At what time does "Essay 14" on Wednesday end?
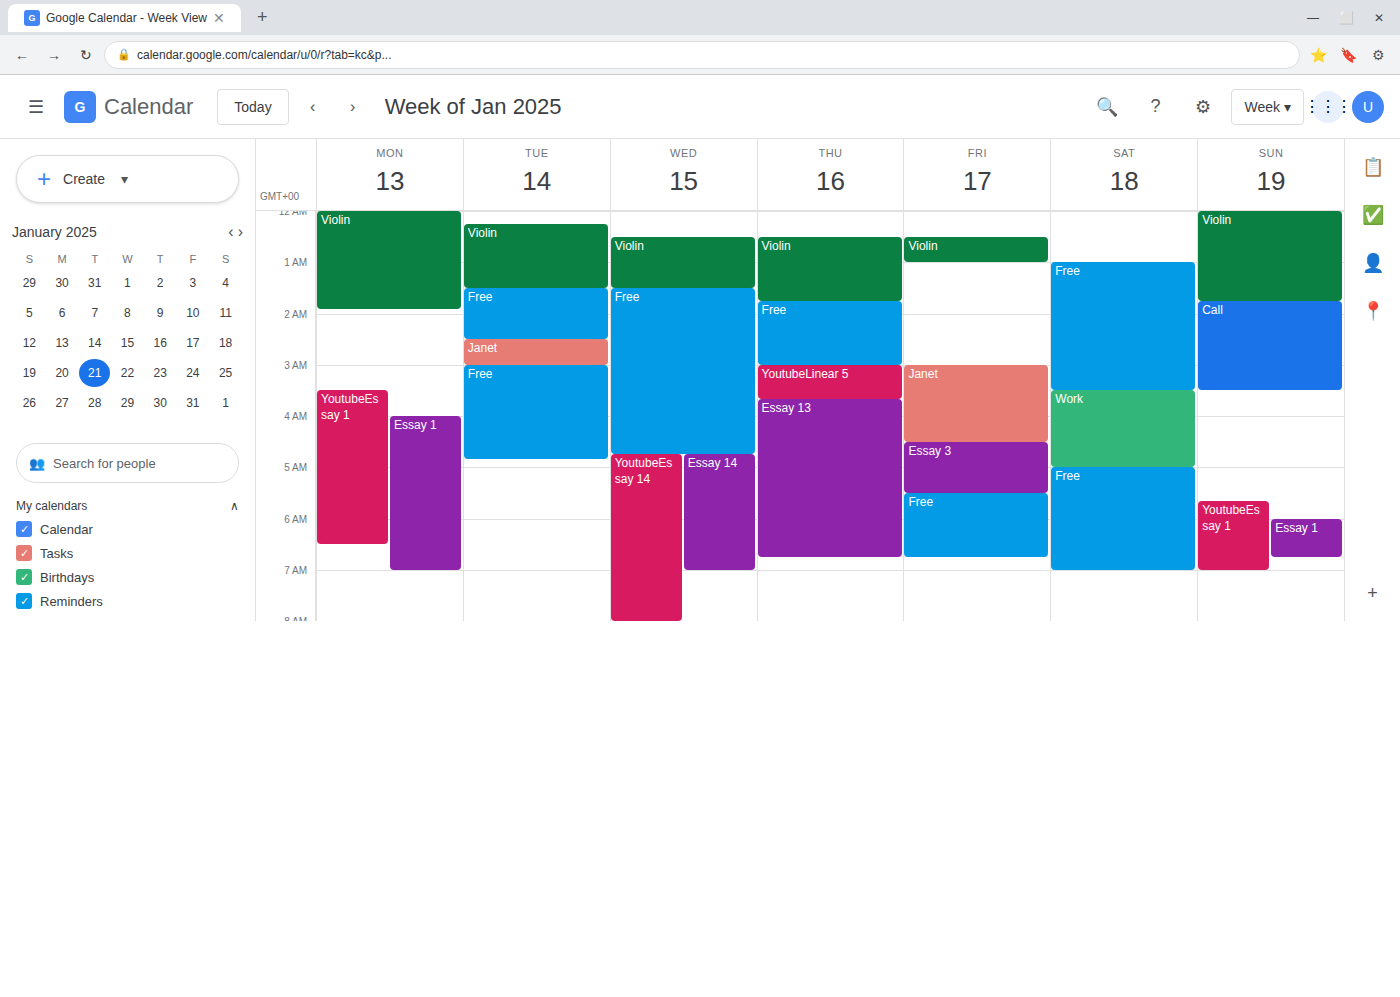
07:00